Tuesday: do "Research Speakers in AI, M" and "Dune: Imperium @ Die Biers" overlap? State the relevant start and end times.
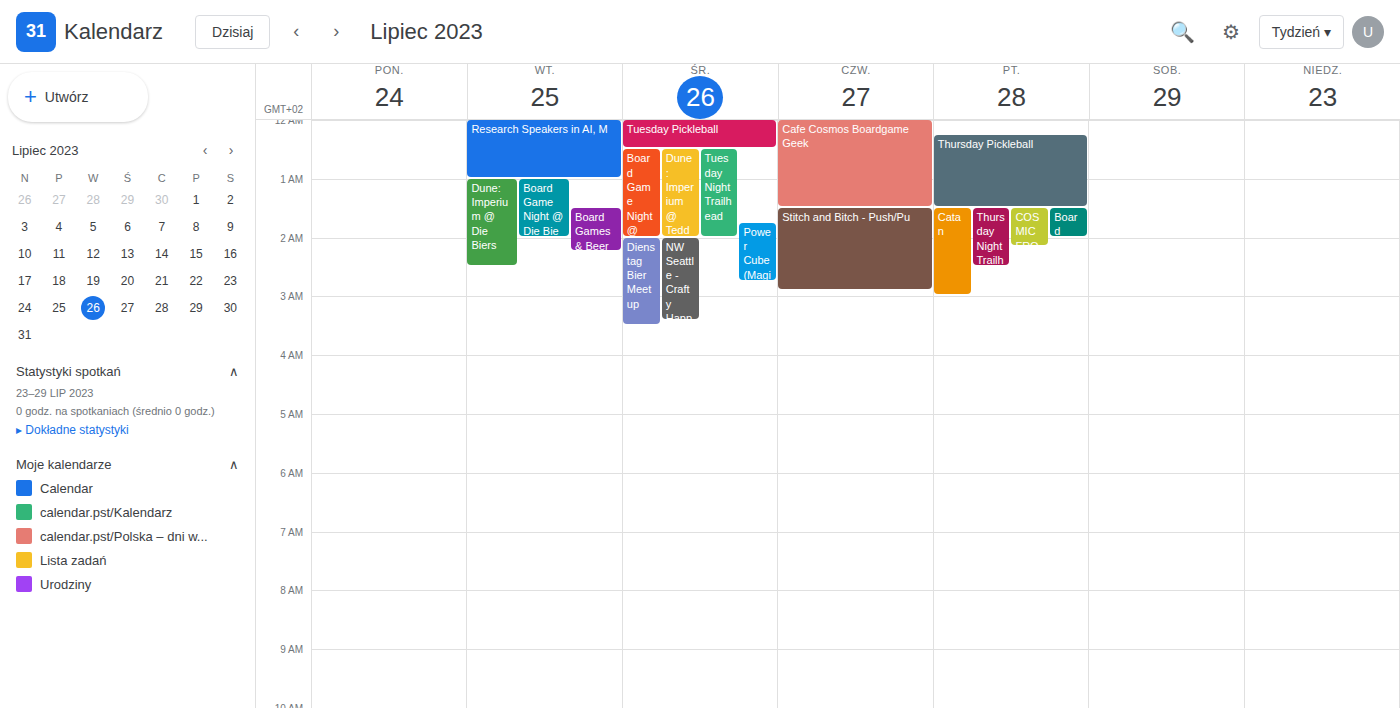
"Research Speakers in AI, M" ends at 1:00 AM, exactly when "Dune: Imperium @ Die Biers" starts -- they touch but do not overlap.